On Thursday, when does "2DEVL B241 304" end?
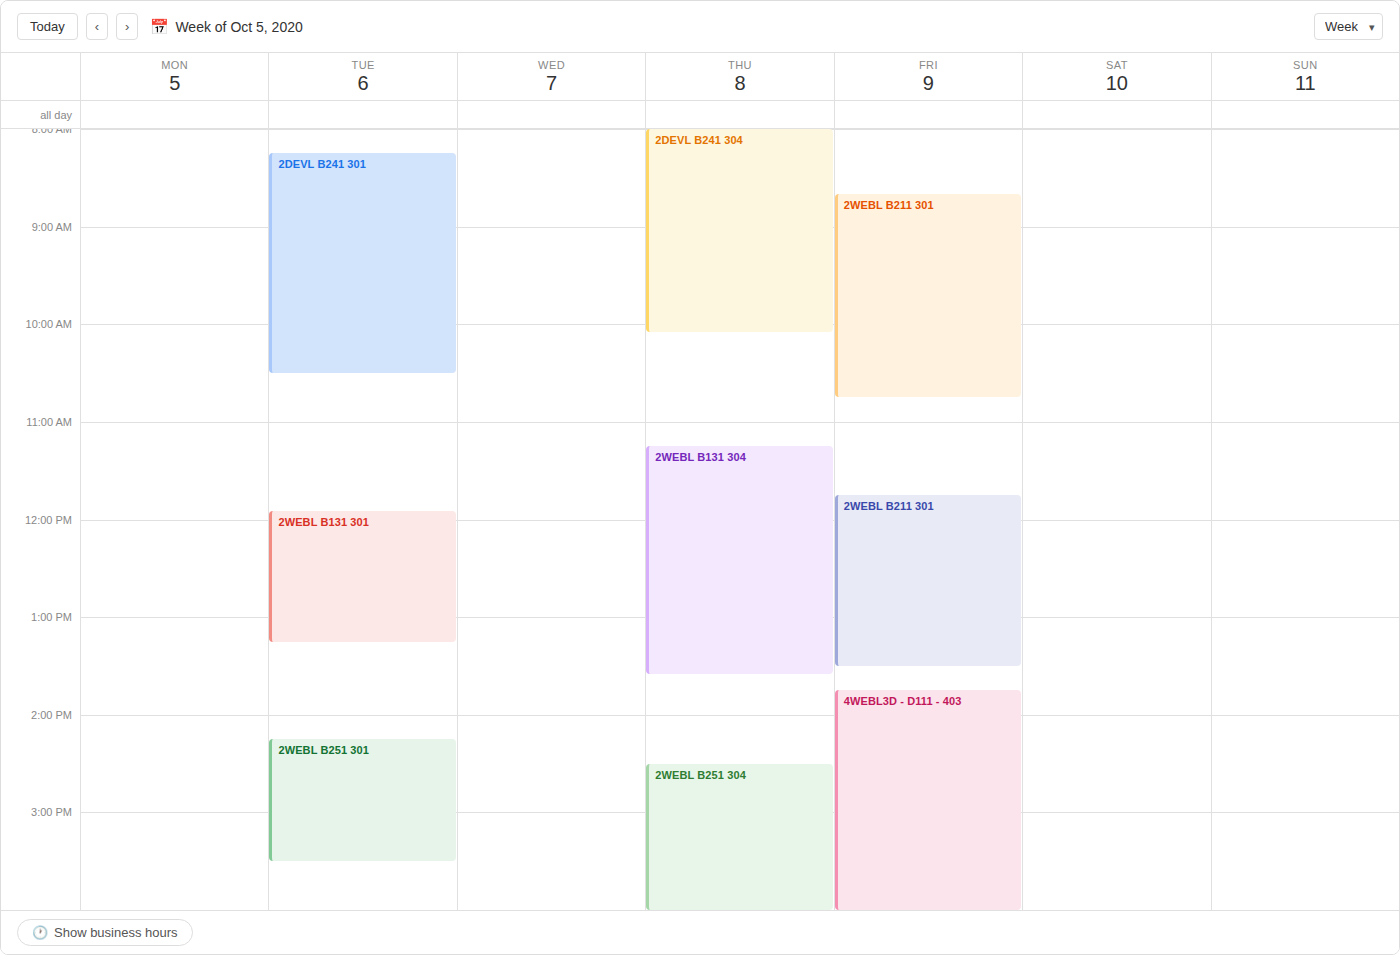
10:05 AM